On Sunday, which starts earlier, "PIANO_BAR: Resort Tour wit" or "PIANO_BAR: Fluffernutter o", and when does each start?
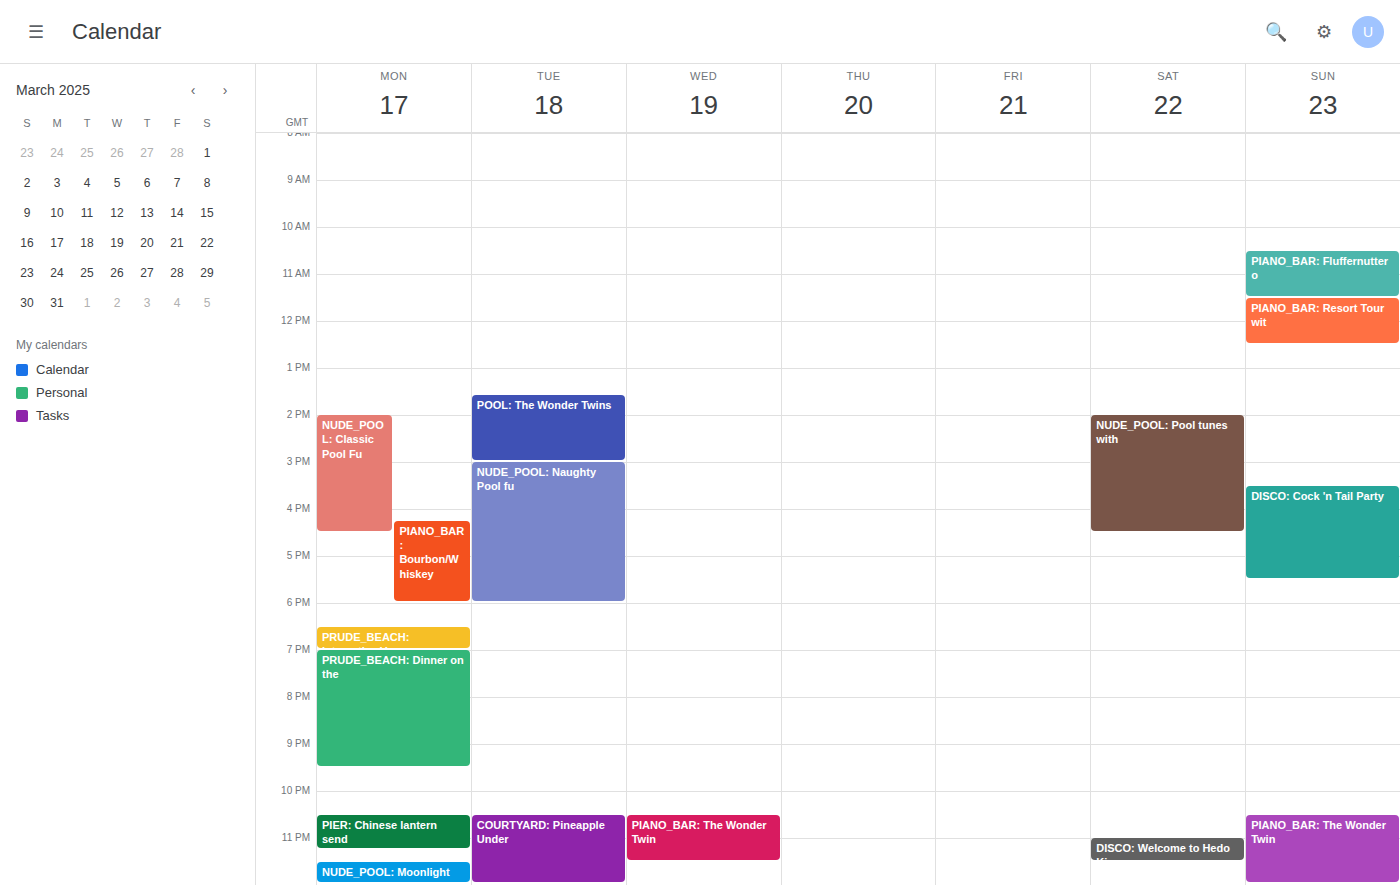
"PIANO_BAR: Fluffernutter o" 10:30 AM; "PIANO_BAR: Resort Tour wit" 11:30 AM.